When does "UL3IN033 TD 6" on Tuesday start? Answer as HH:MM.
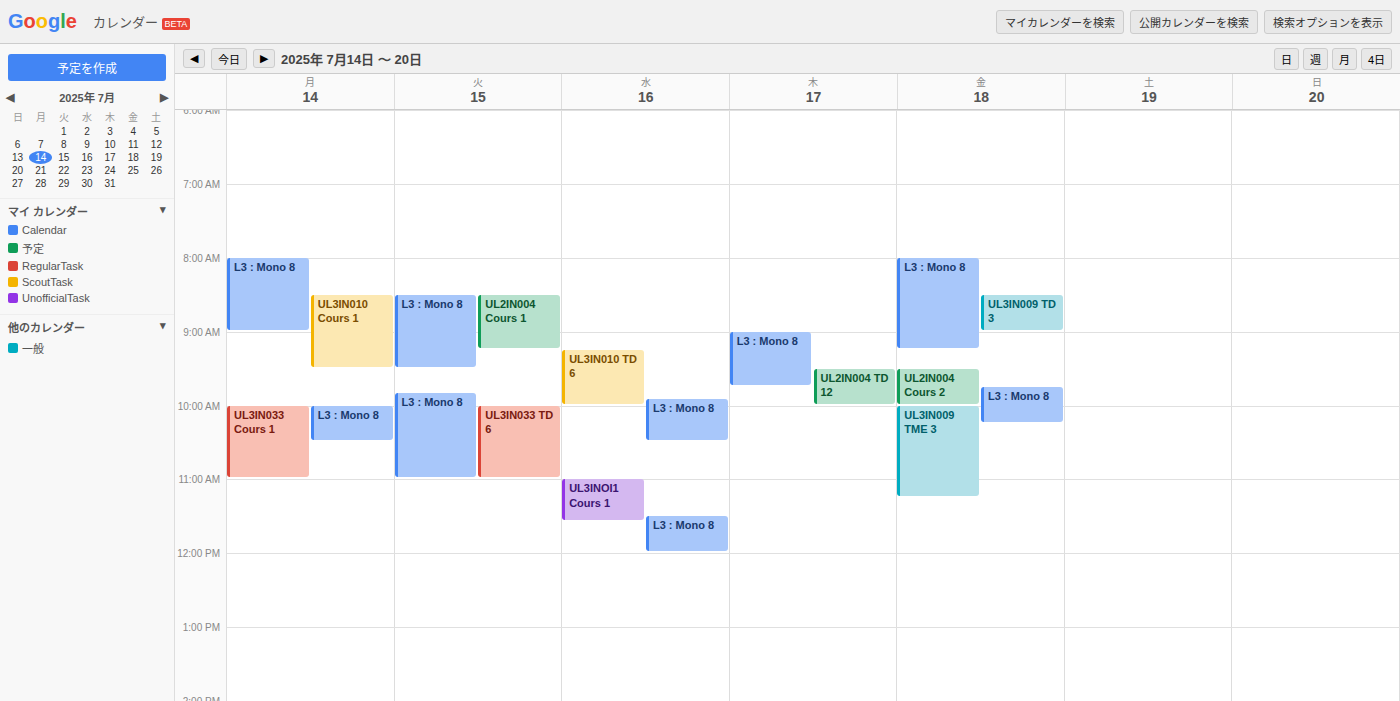
10:00